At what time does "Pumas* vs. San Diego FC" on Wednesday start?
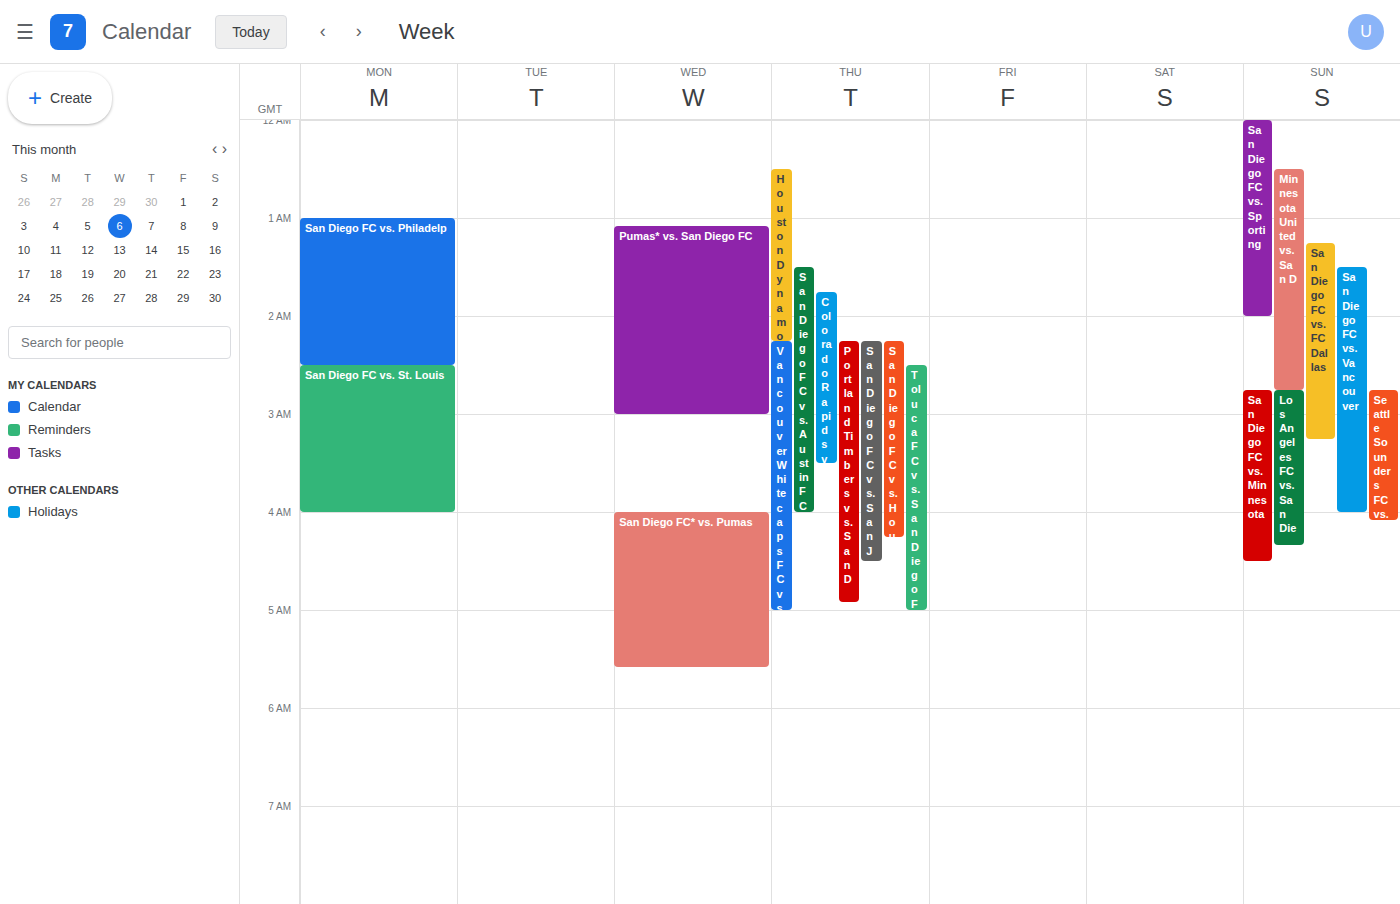
1:05 AM